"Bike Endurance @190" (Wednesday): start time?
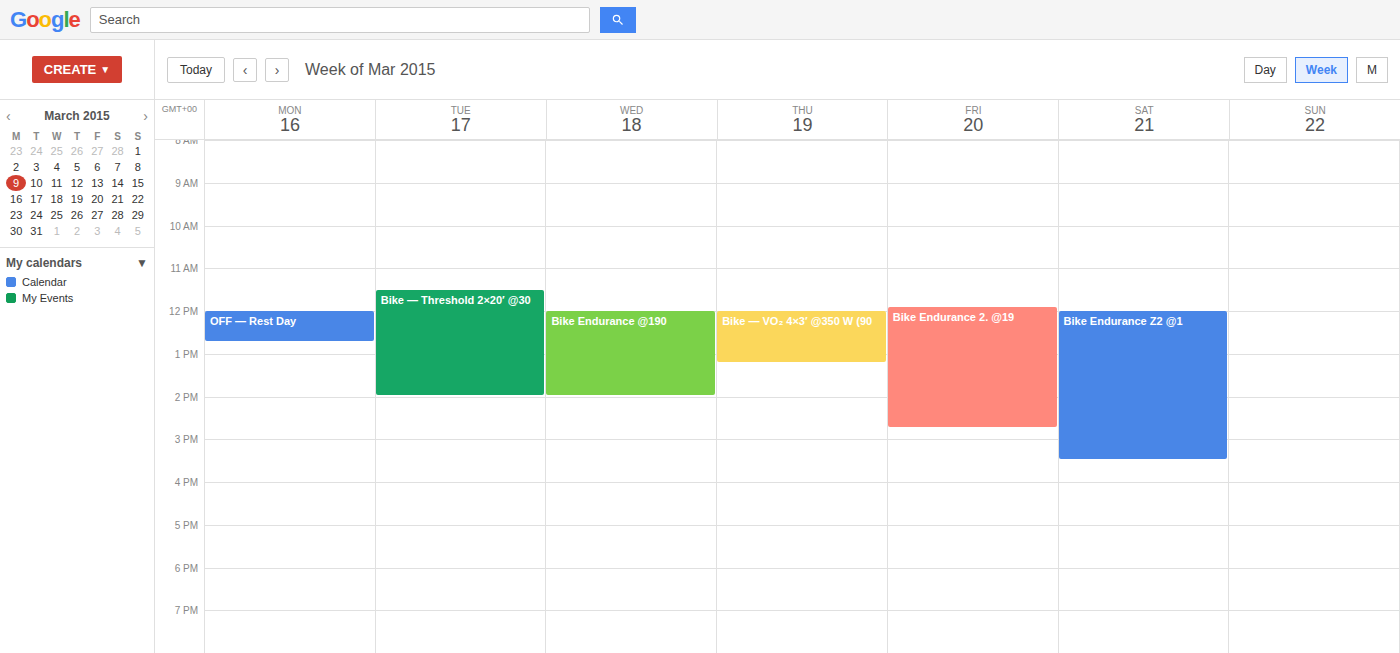
12:00 PM